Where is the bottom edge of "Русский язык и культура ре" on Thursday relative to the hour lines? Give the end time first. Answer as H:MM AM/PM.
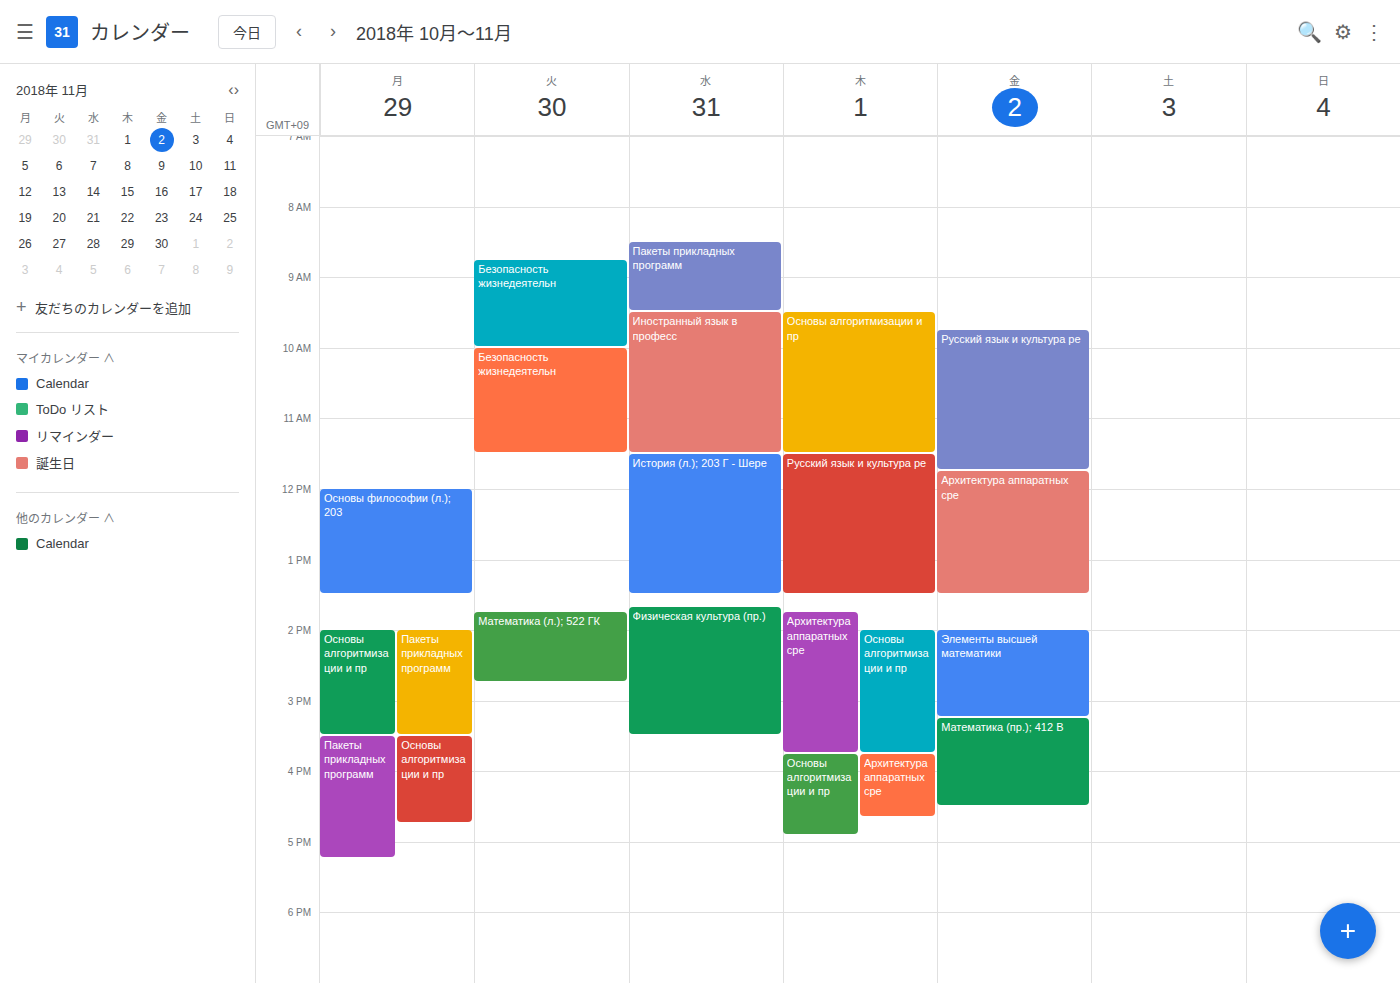
1:30 PM -- halfway between the 1 PM and 2 PM lines.